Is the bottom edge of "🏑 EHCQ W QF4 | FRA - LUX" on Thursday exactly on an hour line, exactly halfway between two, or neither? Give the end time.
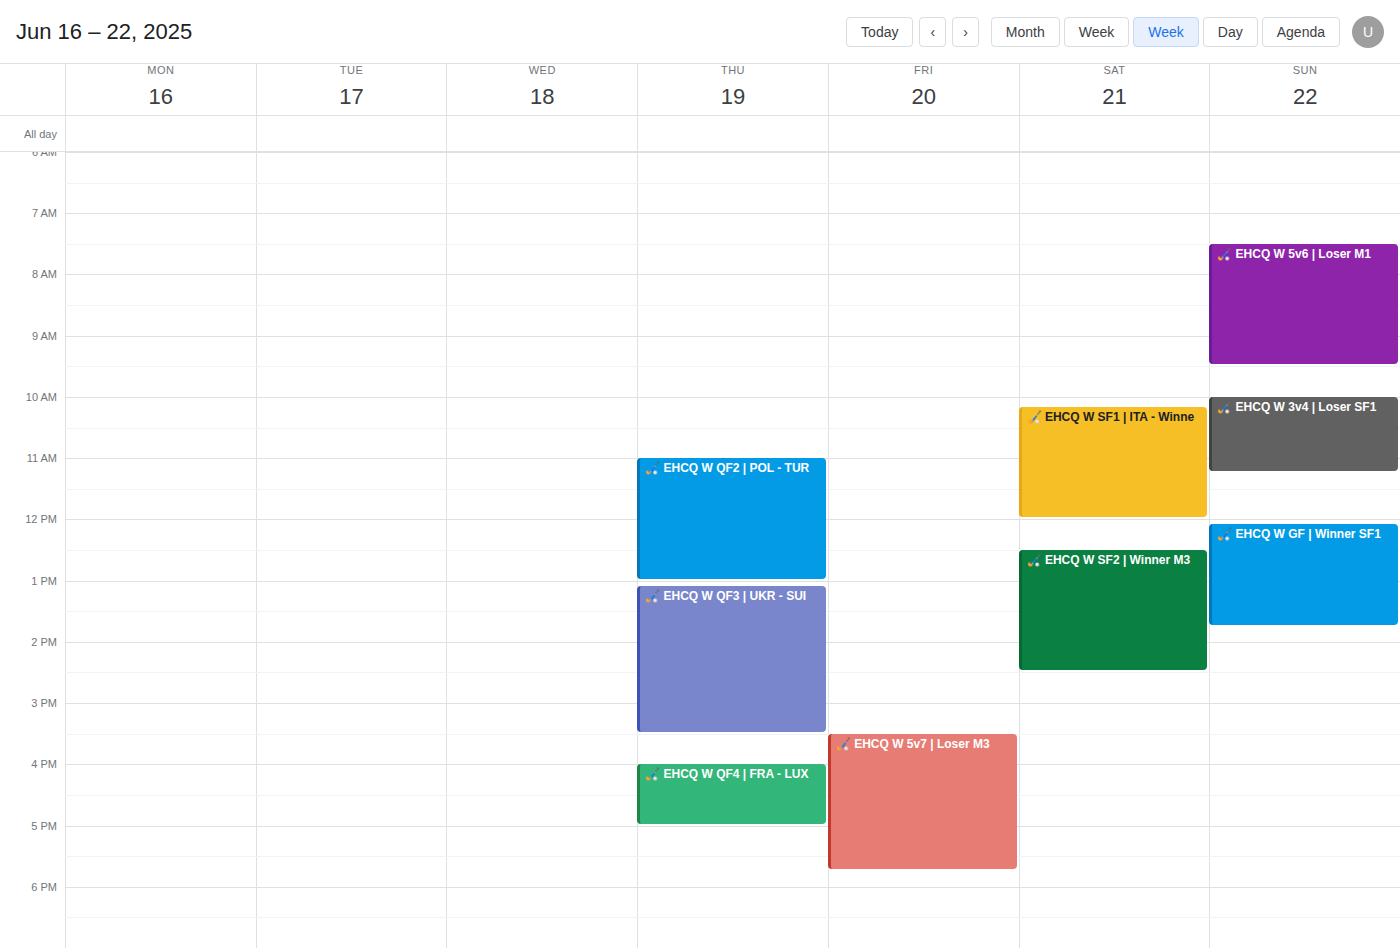
17:00 -- exactly on the 17:00 line.